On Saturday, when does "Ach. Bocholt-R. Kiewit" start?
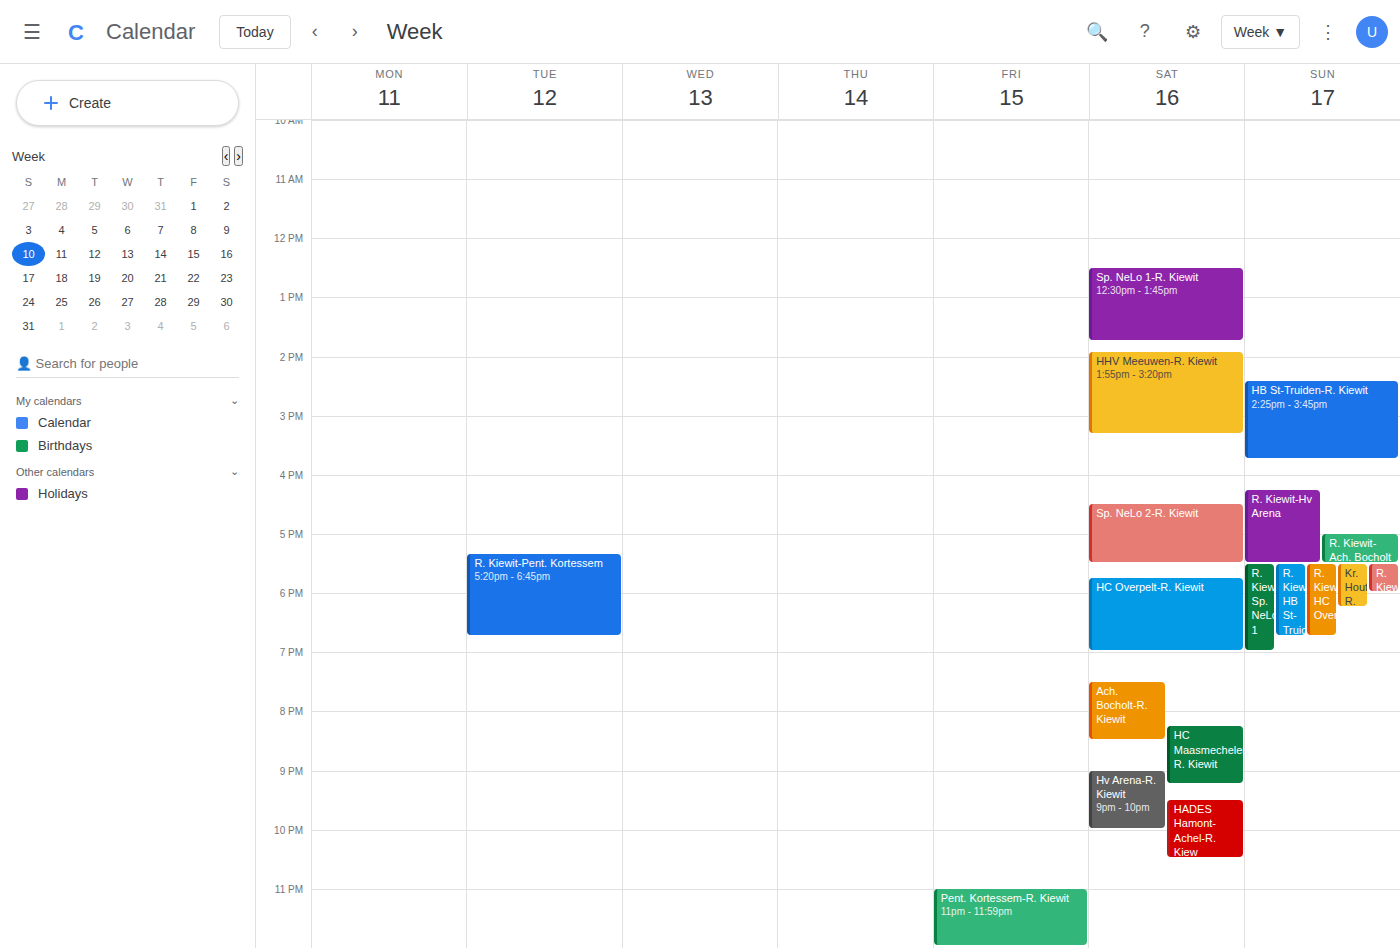
7:30 PM